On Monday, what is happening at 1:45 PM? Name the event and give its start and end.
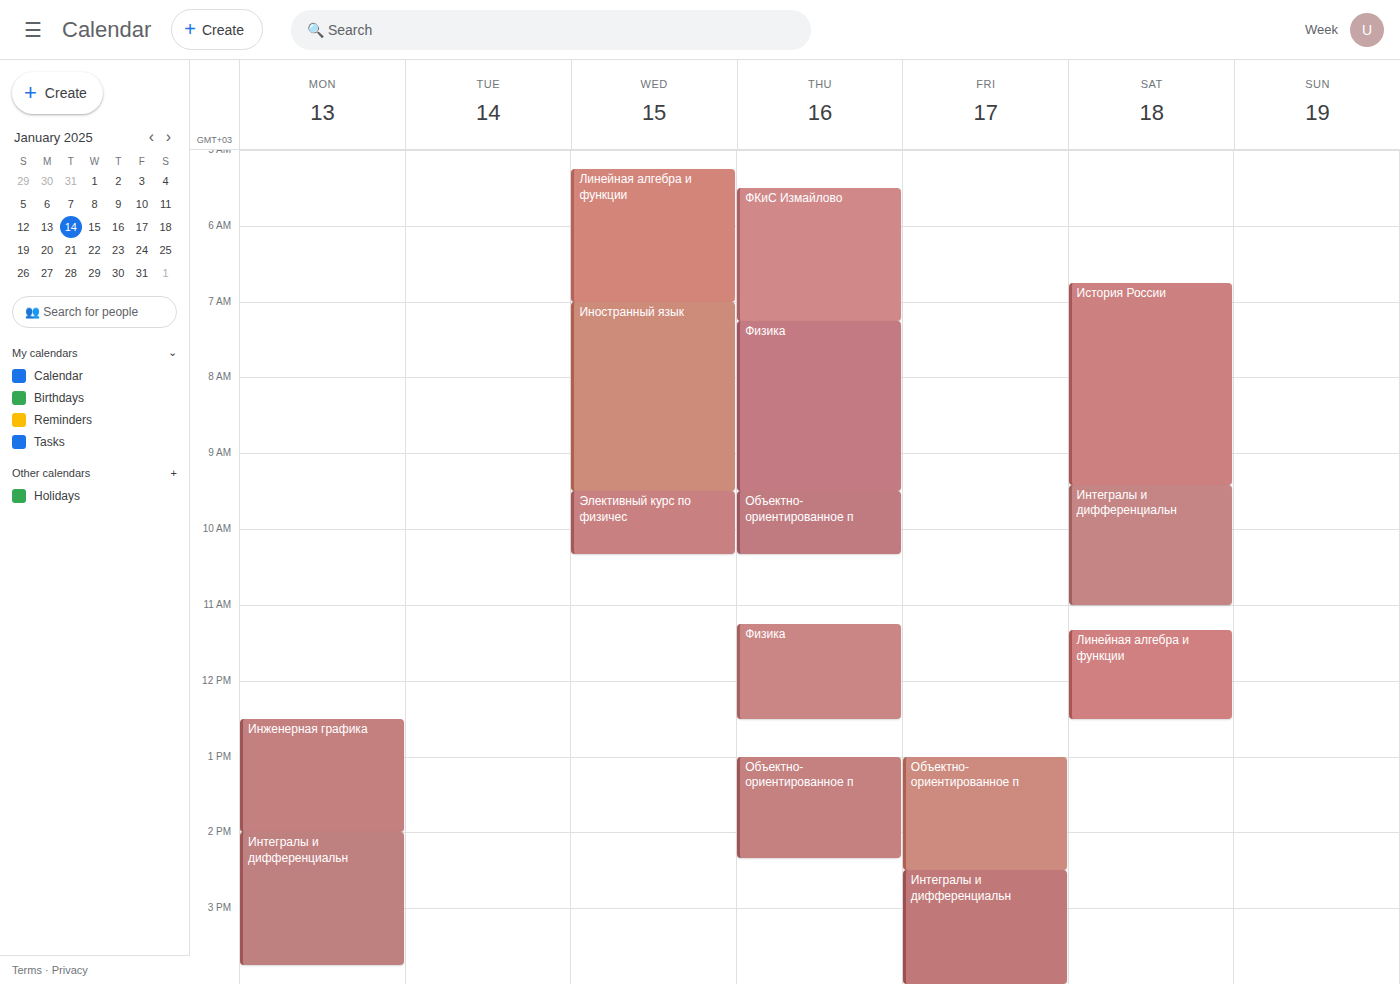
"Инженерная графика", 12:30 PM to 2:00 PM